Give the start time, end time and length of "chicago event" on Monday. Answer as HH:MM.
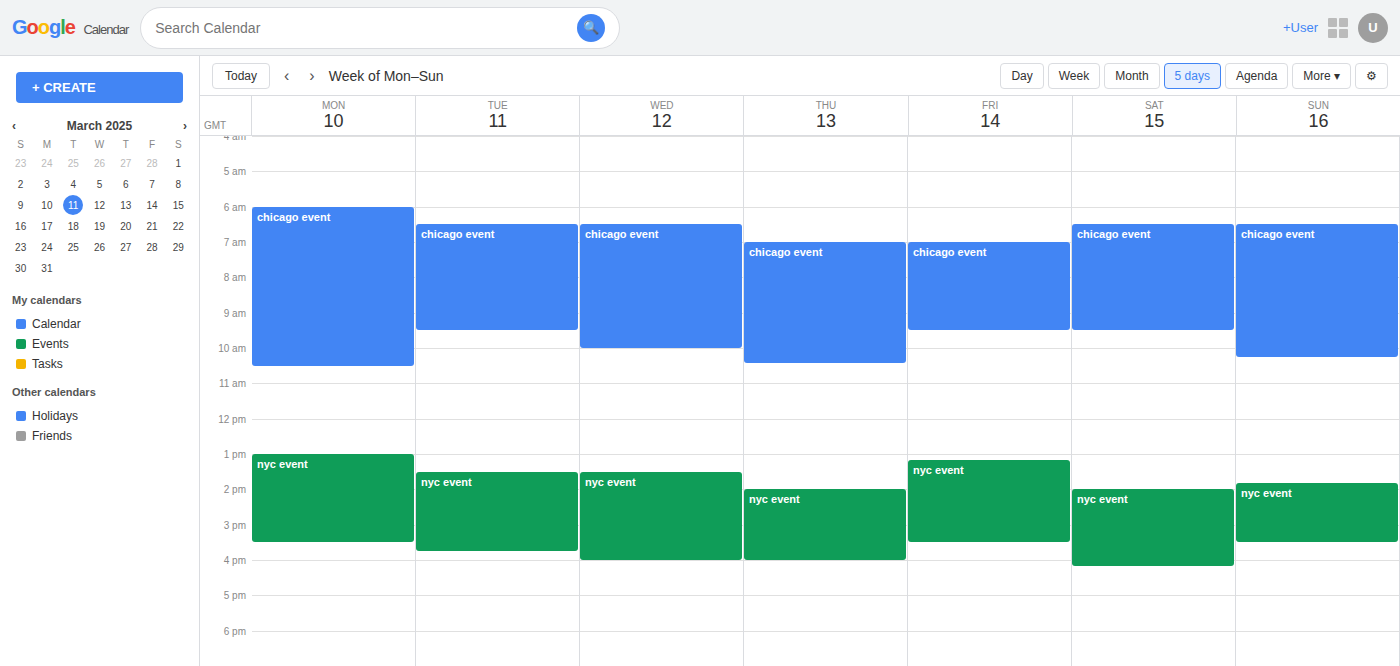
06:00 to 10:30, 4 hours 30 minutes